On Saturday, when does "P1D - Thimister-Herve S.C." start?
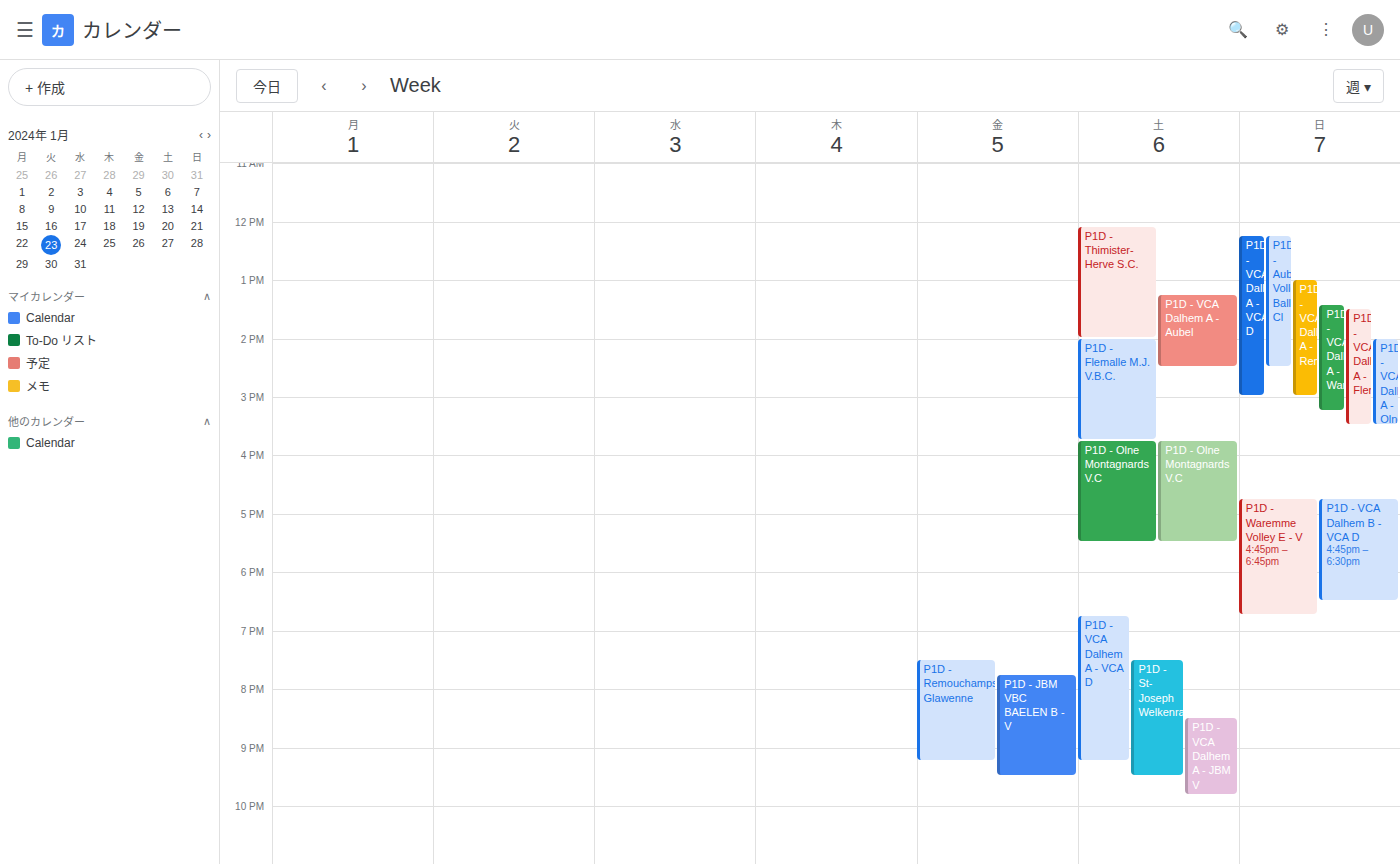
12:05 PM